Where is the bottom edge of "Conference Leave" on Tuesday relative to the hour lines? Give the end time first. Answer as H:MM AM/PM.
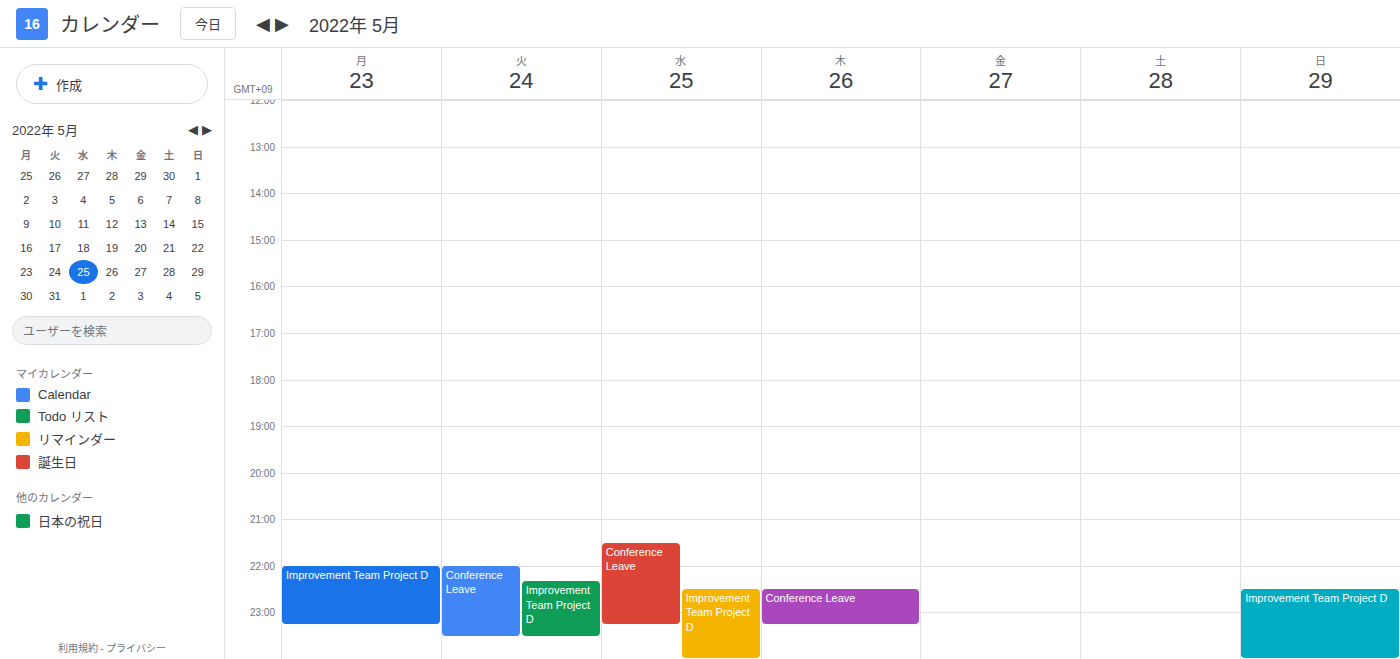
11:30 PM -- halfway between the 11 PM and 12 AM lines.